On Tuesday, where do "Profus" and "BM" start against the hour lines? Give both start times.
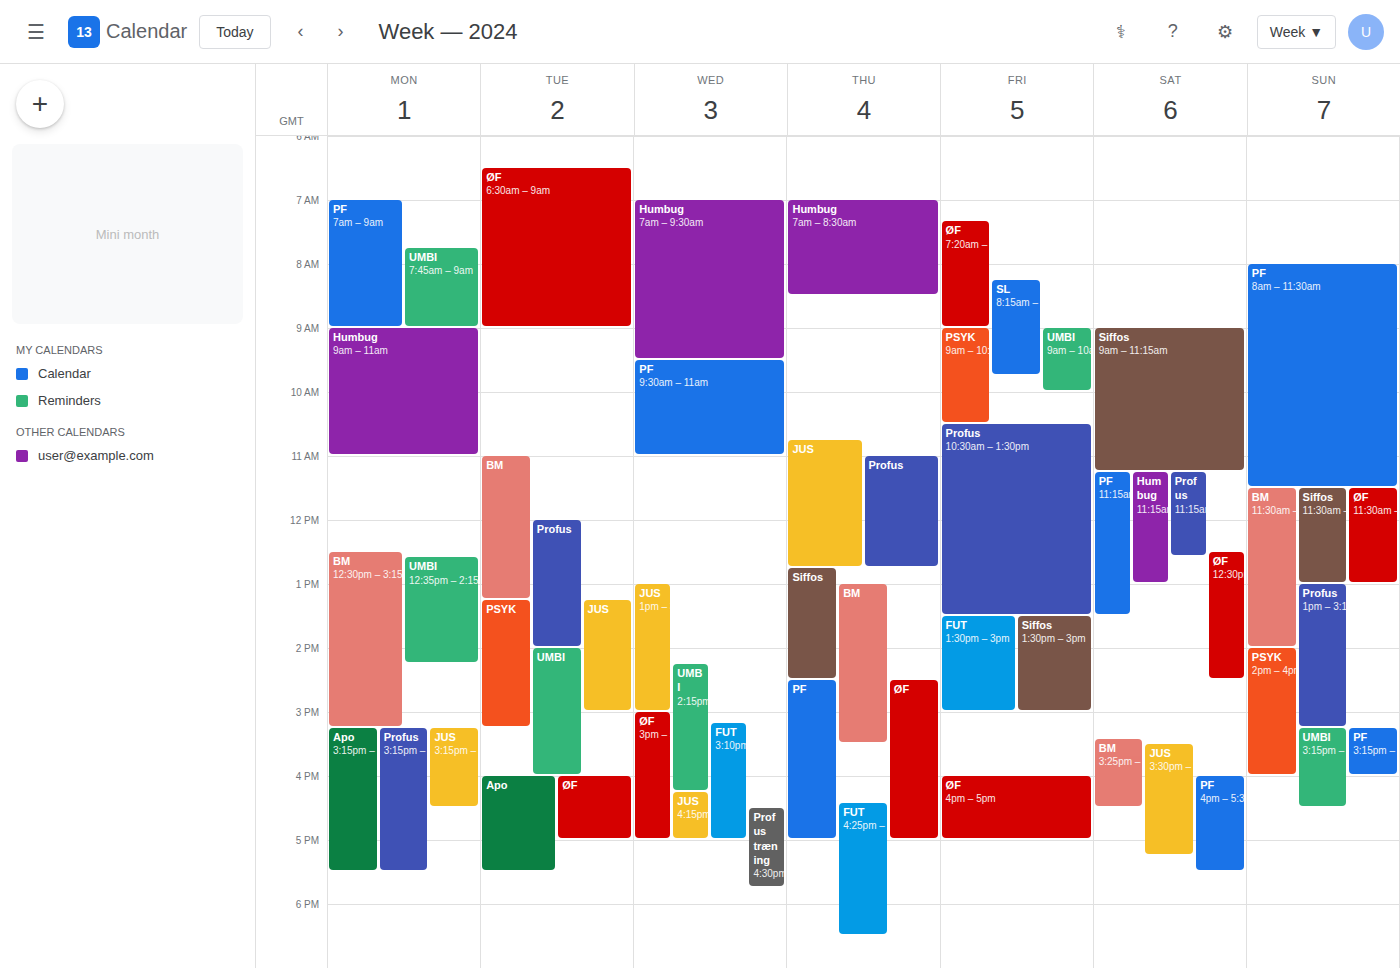
"Profus": 12:00, exactly on the 12:00 line. "BM": 11:00, exactly on the 11:00 line.